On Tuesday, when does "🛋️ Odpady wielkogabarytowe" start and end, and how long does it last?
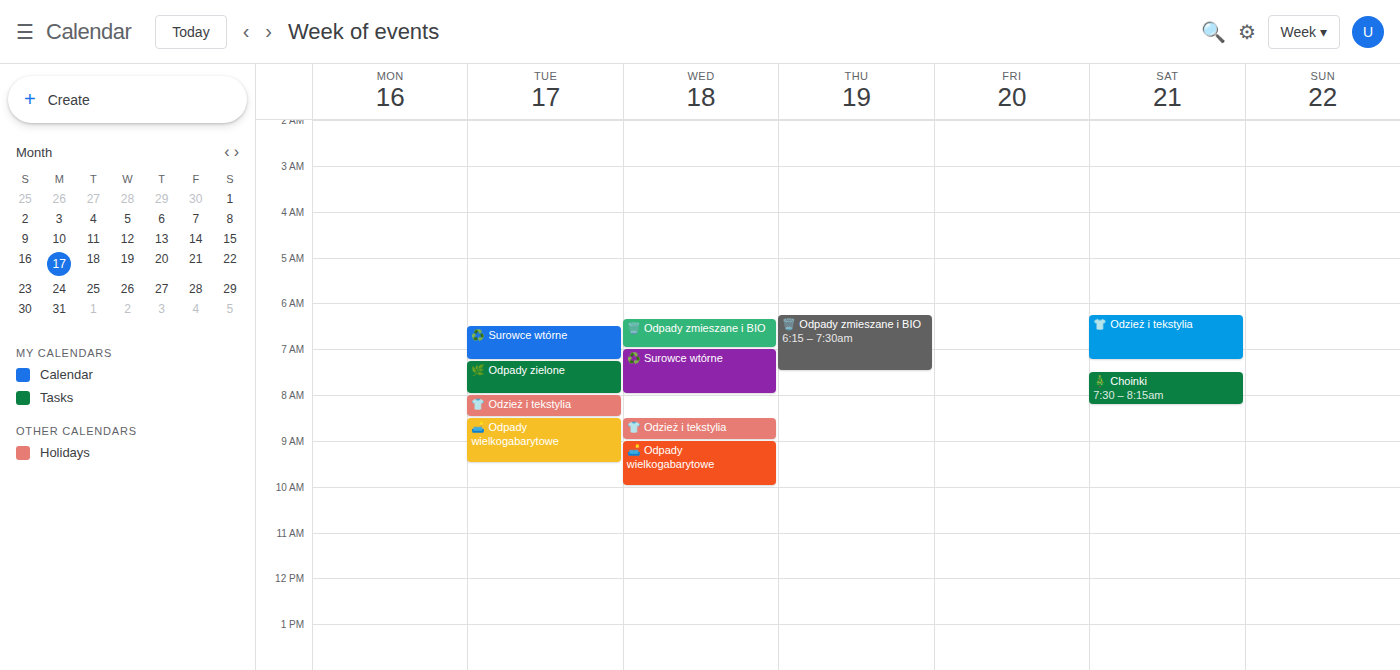
8:30 AM to 9:30 AM, 1 hour